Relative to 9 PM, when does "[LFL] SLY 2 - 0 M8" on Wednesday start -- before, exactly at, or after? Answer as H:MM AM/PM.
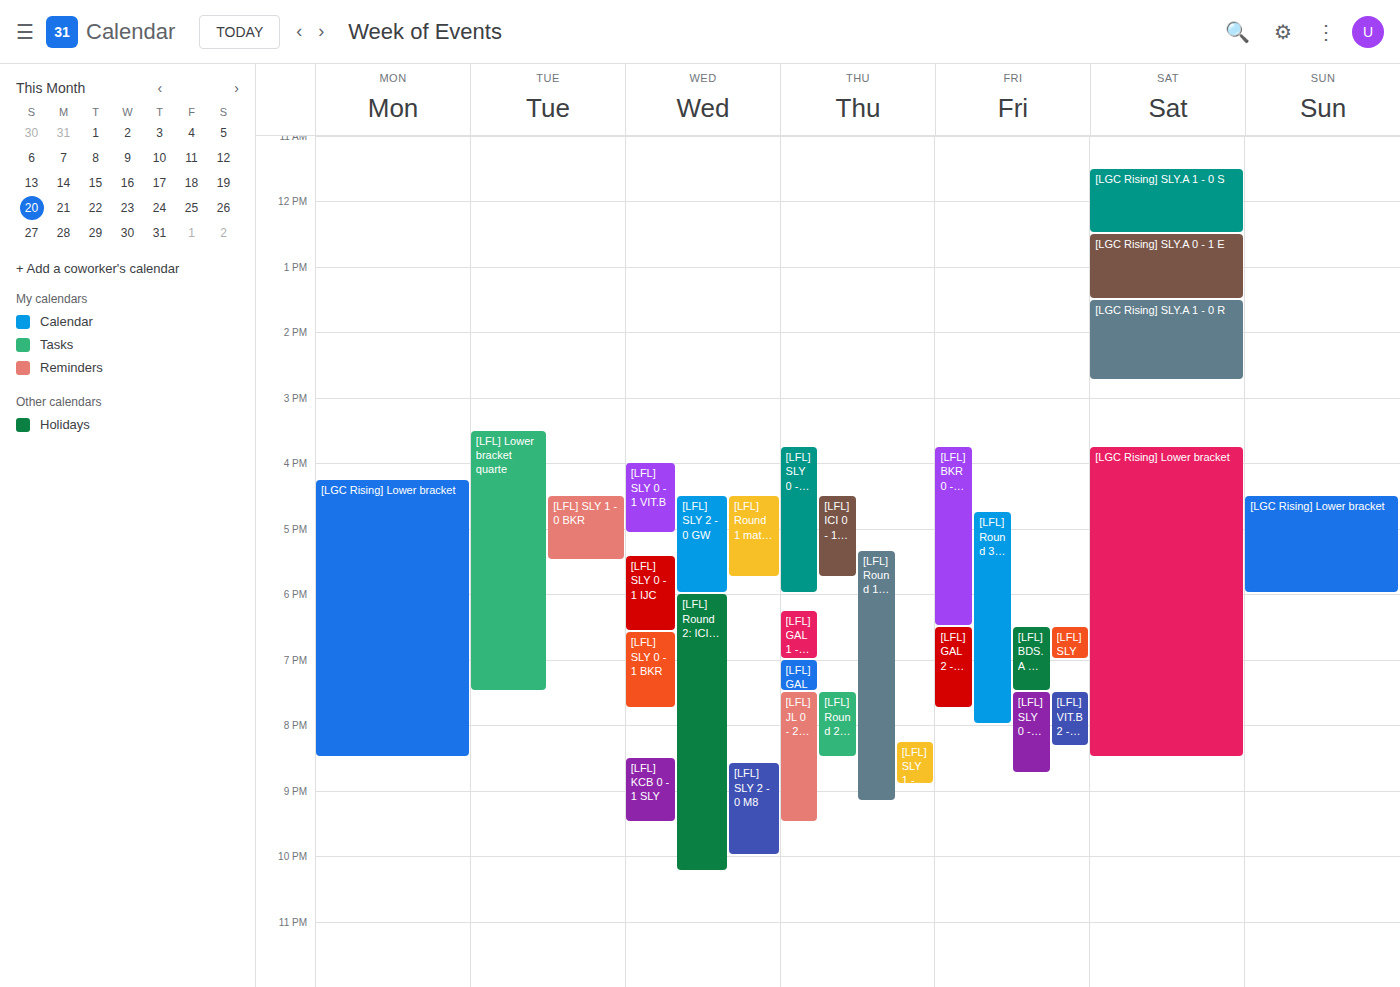
8:35 PM -- before 9 PM, 25 minutes above the 9 PM line.